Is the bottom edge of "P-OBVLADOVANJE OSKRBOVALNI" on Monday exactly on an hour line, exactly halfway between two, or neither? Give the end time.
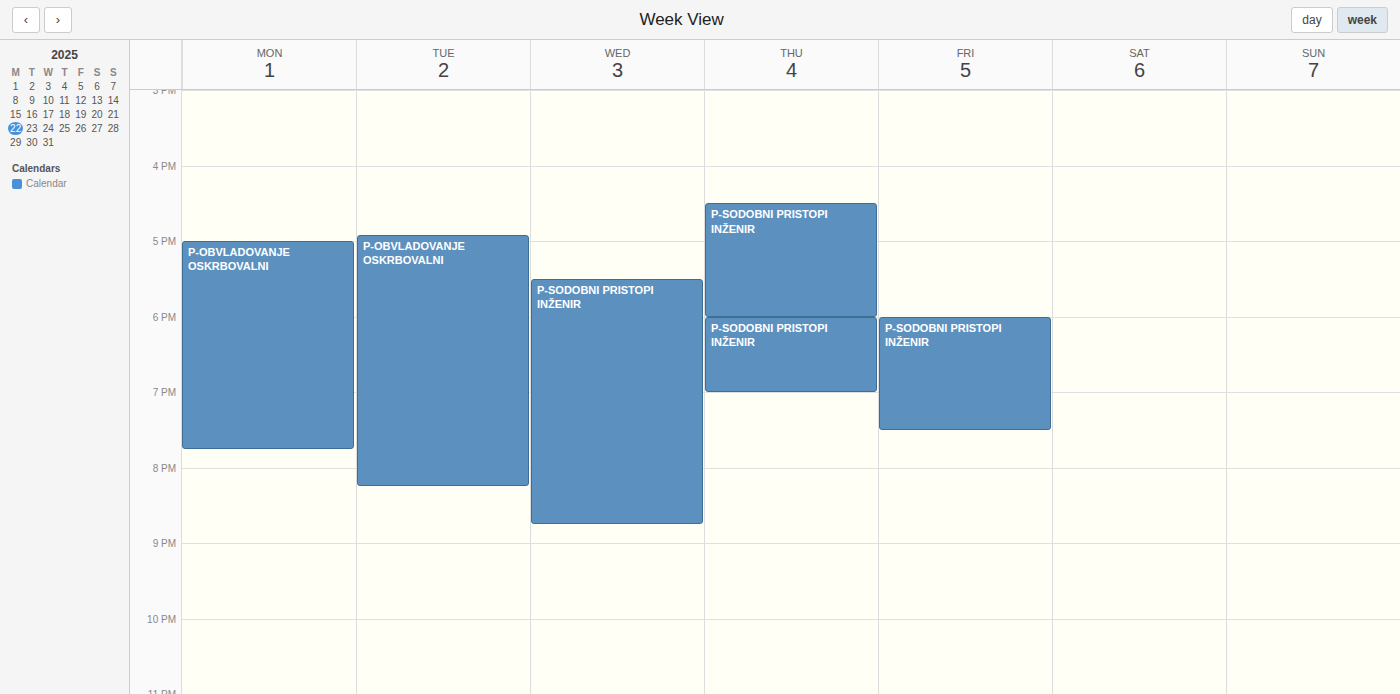
19:45 -- neither: three quarters of the way from the 19:00 line to the 20:00 line.